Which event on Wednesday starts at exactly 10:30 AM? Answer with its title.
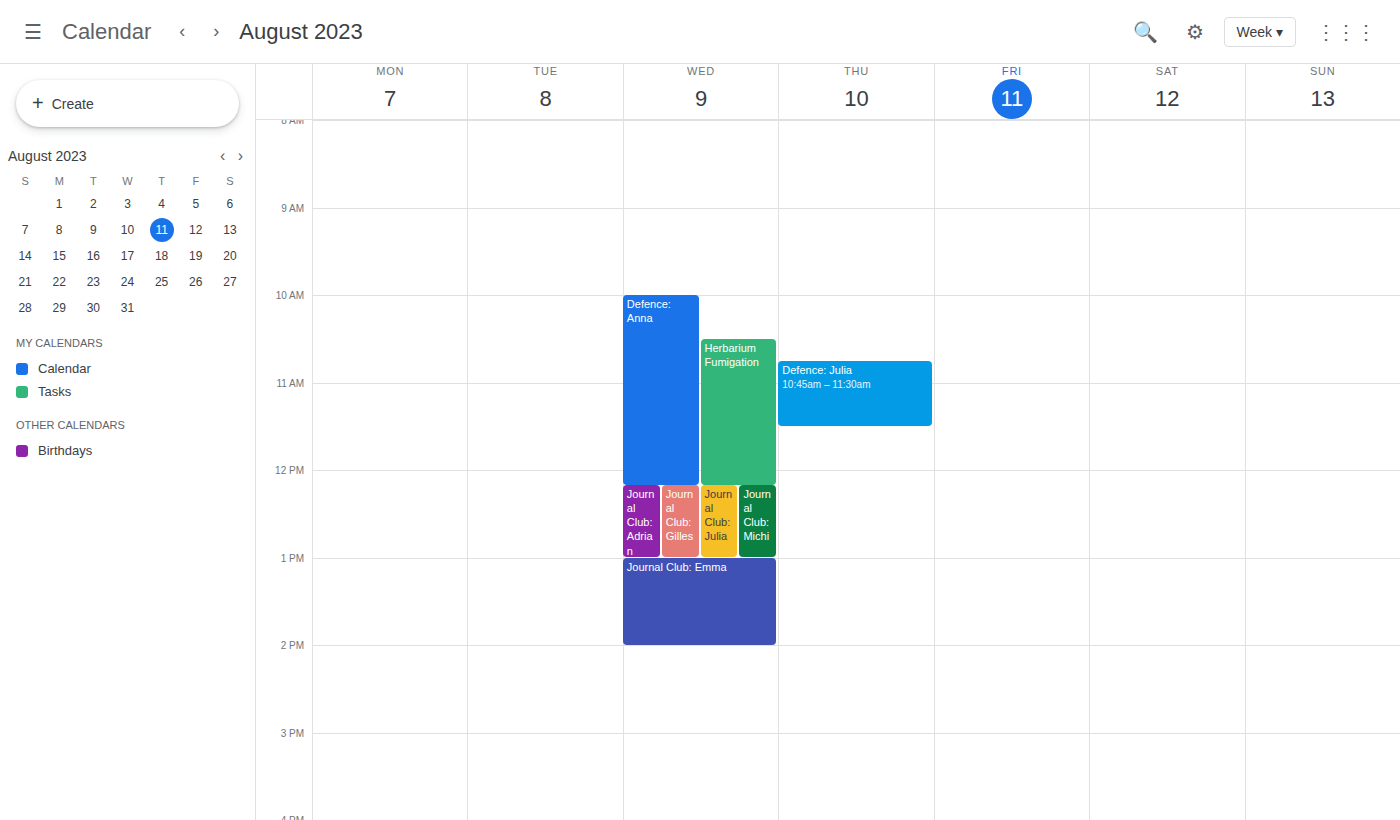
"Herbarium Fumigation"